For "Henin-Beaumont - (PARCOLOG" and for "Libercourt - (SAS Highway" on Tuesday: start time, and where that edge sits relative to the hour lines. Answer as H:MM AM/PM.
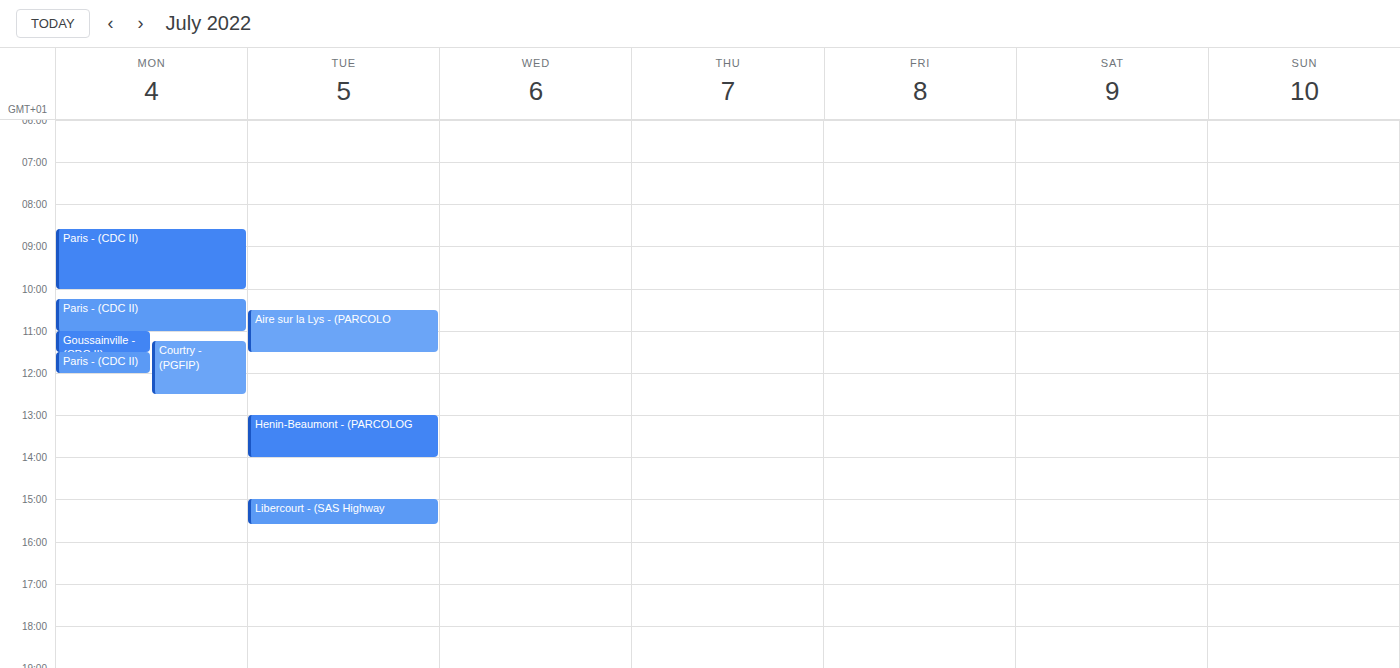
"Henin-Beaumont - (PARCOLOG": 1:00 PM, exactly on the 1 PM line. "Libercourt - (SAS Highway": 3:00 PM, exactly on the 3 PM line.